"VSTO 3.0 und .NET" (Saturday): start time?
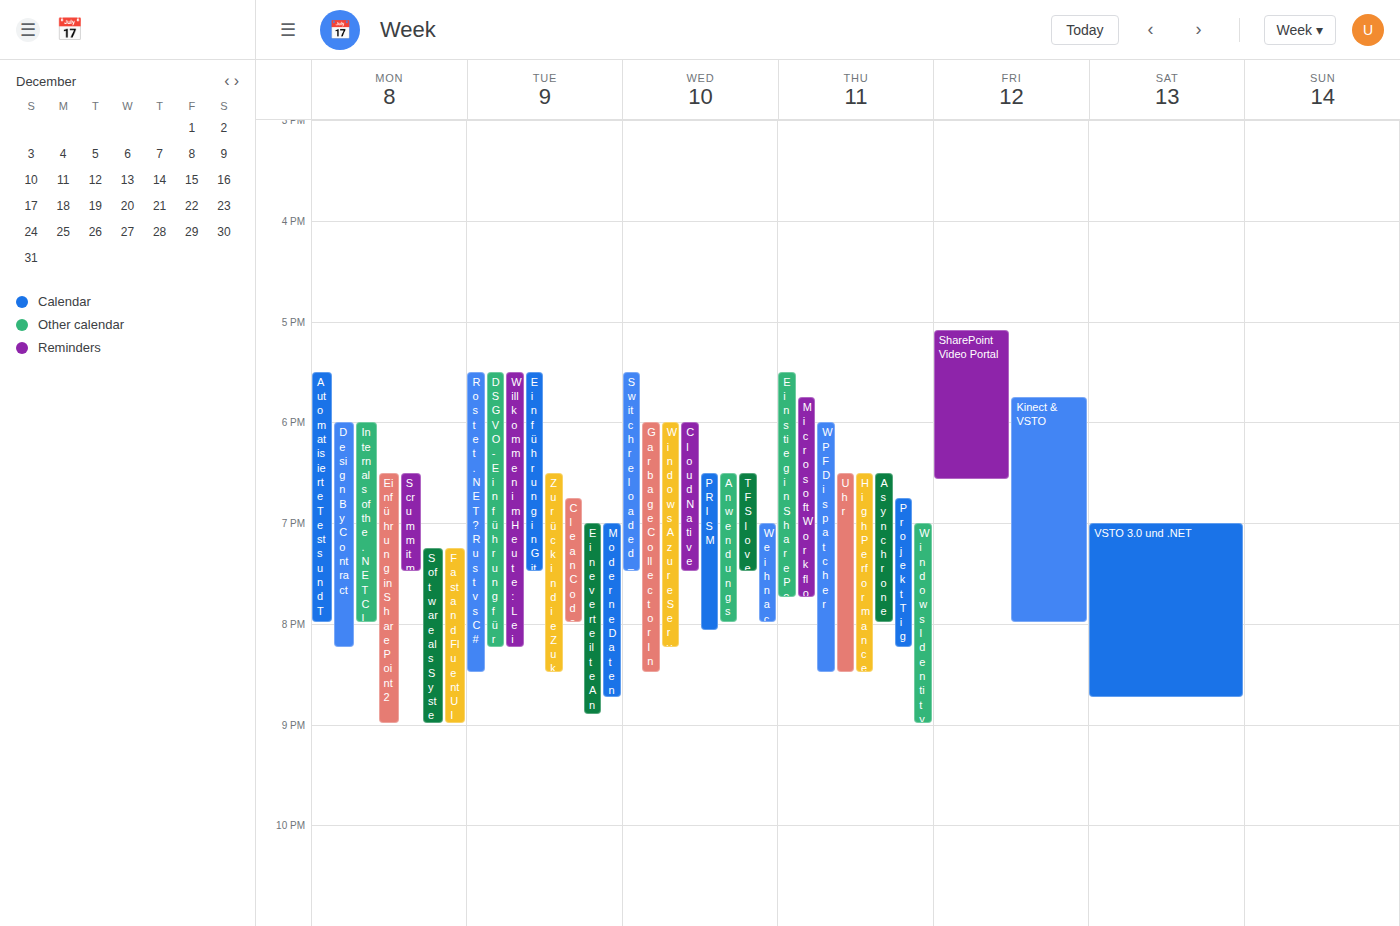
7:00 PM